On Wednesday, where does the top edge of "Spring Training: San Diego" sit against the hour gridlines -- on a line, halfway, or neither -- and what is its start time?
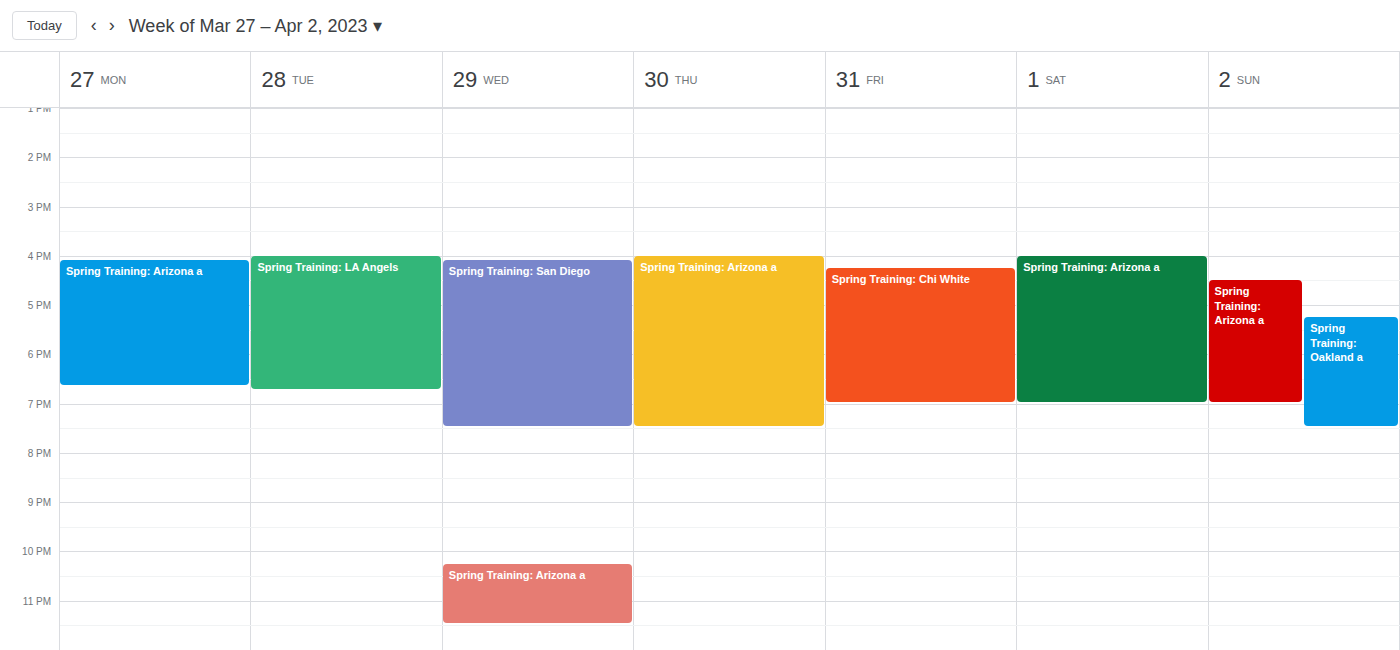
4:05 PM -- neither: 5 minutes below the 4 PM line and 55 minutes above the 5 PM line.